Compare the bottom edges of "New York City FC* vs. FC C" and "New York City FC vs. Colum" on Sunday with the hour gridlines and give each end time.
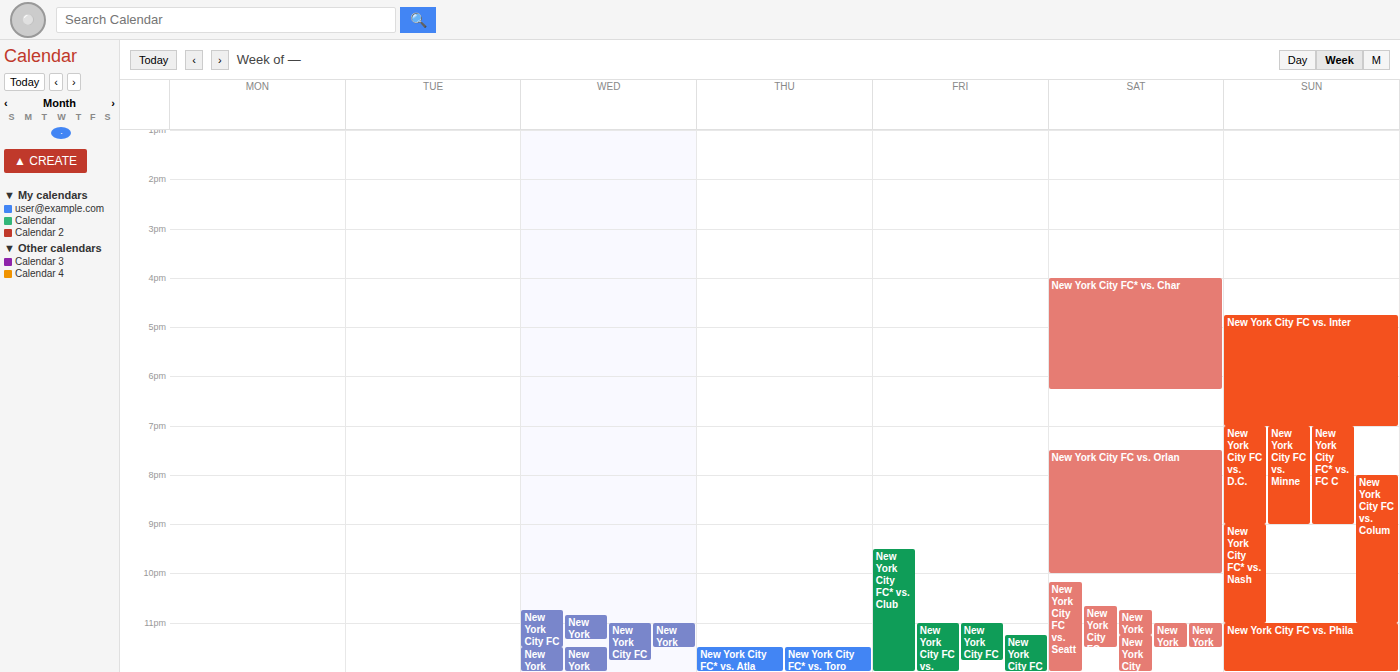
"New York City FC* vs. FC C": 9:00 PM, exactly on the 9 PM line. "New York City FC vs. Colum": 11:00 PM, exactly on the 11 PM line.